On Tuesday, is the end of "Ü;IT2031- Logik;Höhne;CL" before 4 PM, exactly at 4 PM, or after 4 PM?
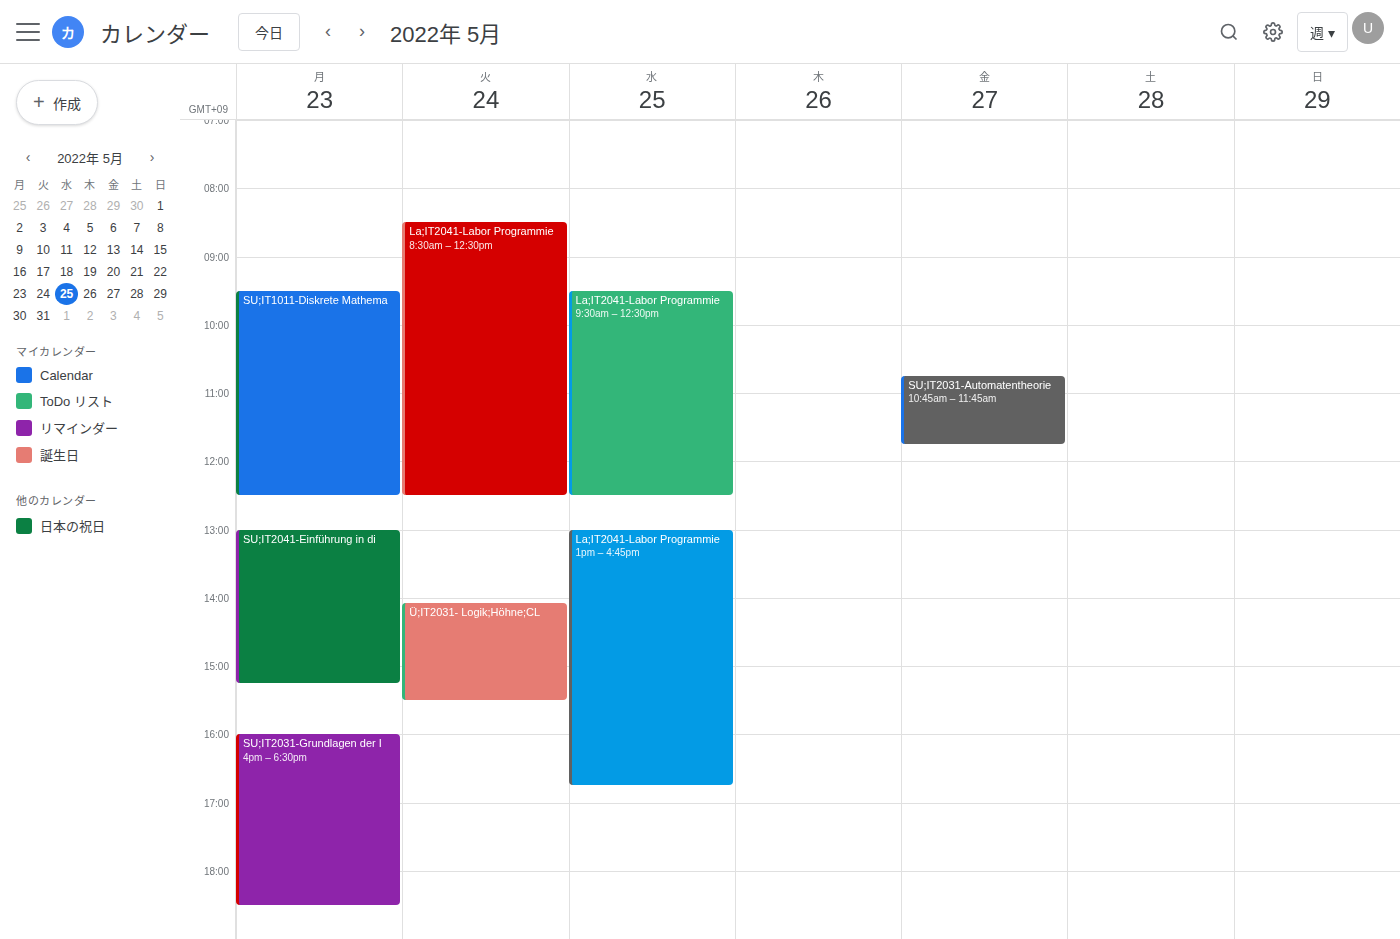
3:30 PM -- before 4 PM, 30 minutes above the 4 PM line.